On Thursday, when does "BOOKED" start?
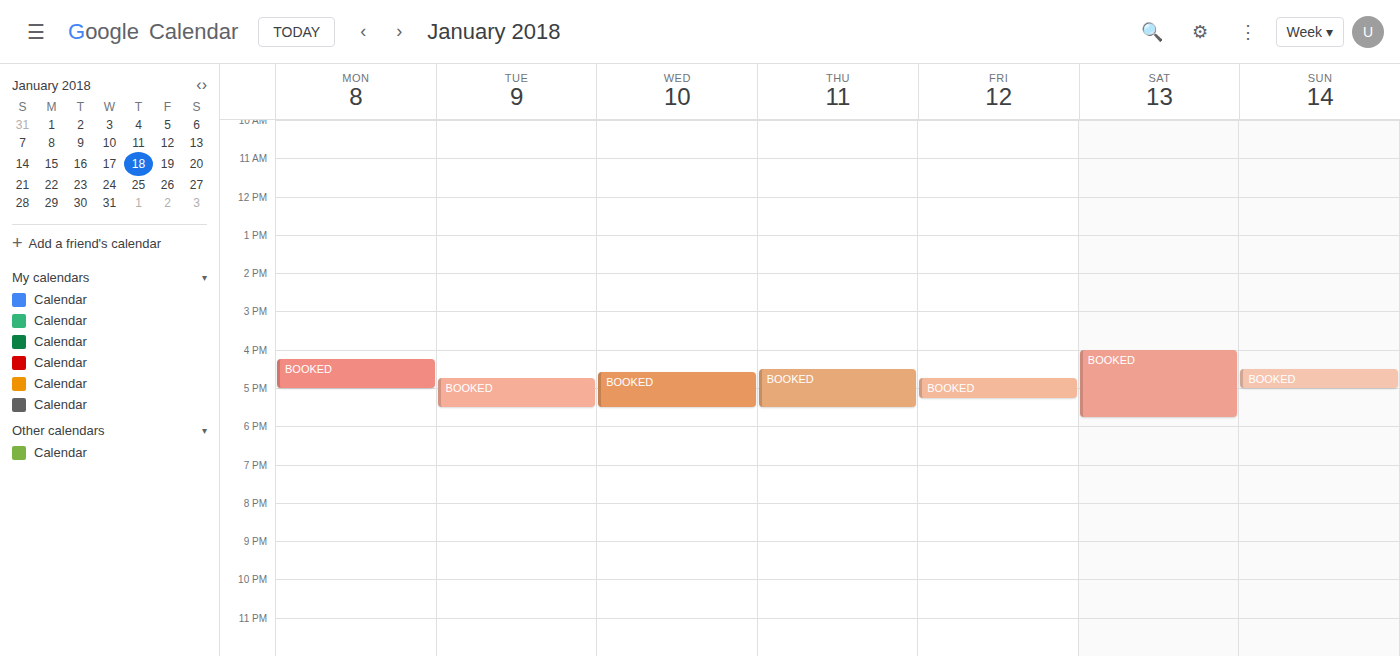
16:30